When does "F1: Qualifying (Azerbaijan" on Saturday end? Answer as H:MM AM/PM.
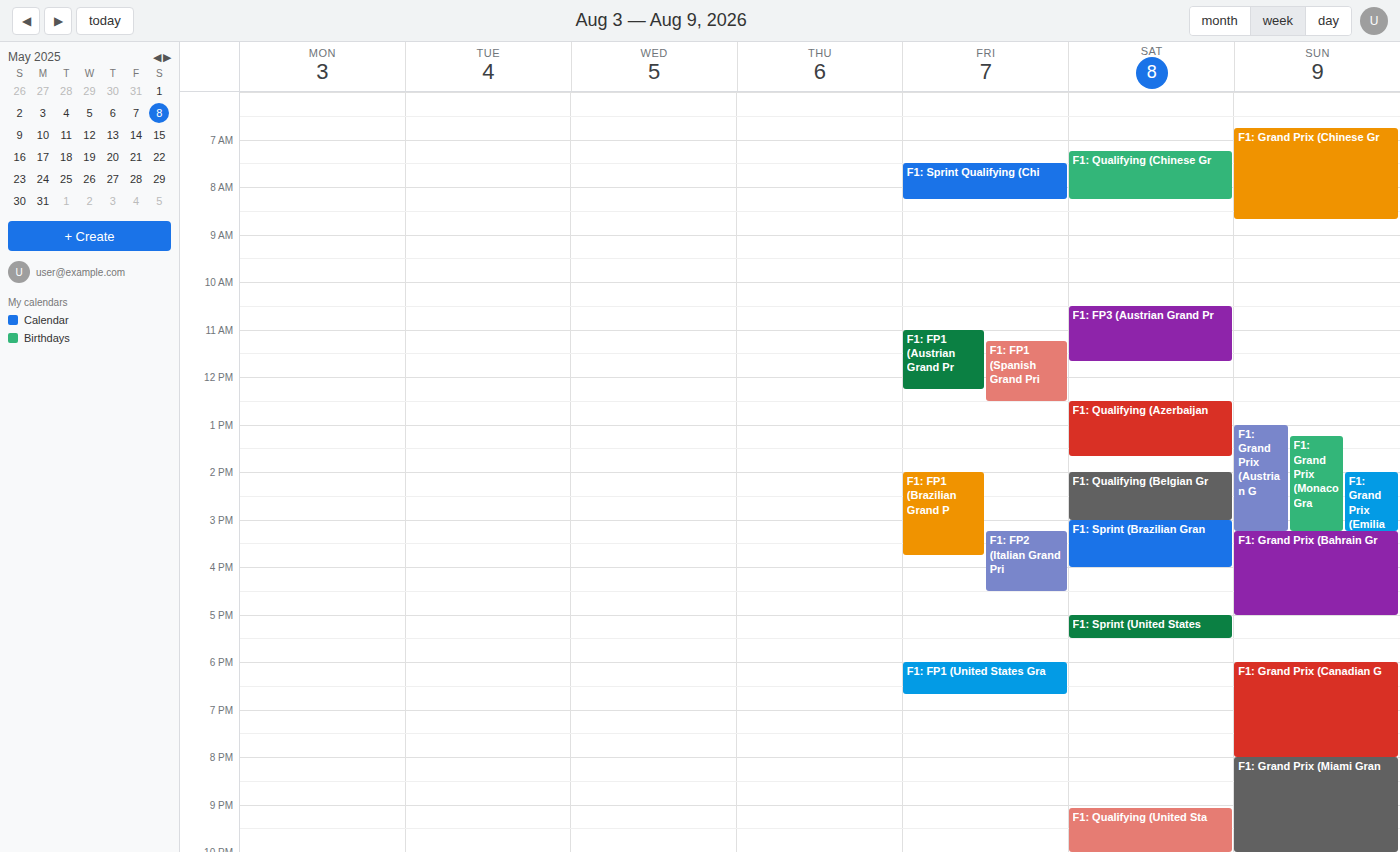
1:40 PM